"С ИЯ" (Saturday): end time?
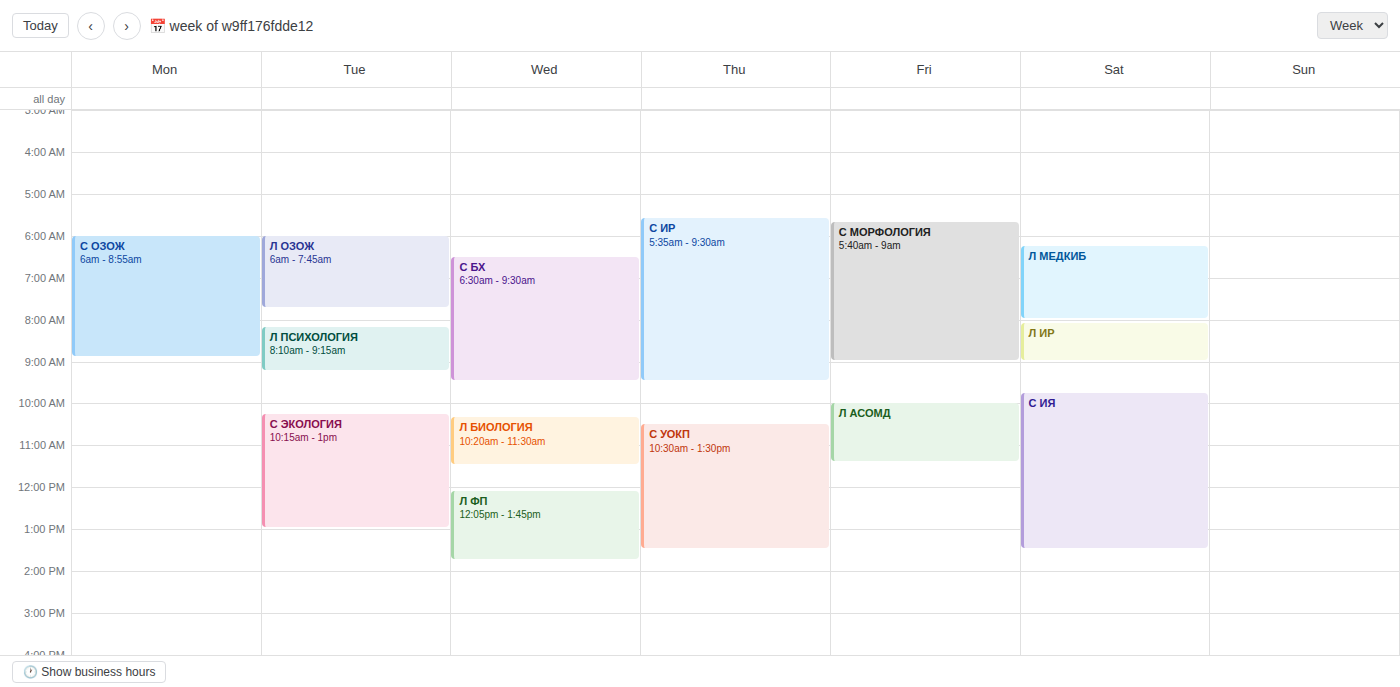
1:30 PM